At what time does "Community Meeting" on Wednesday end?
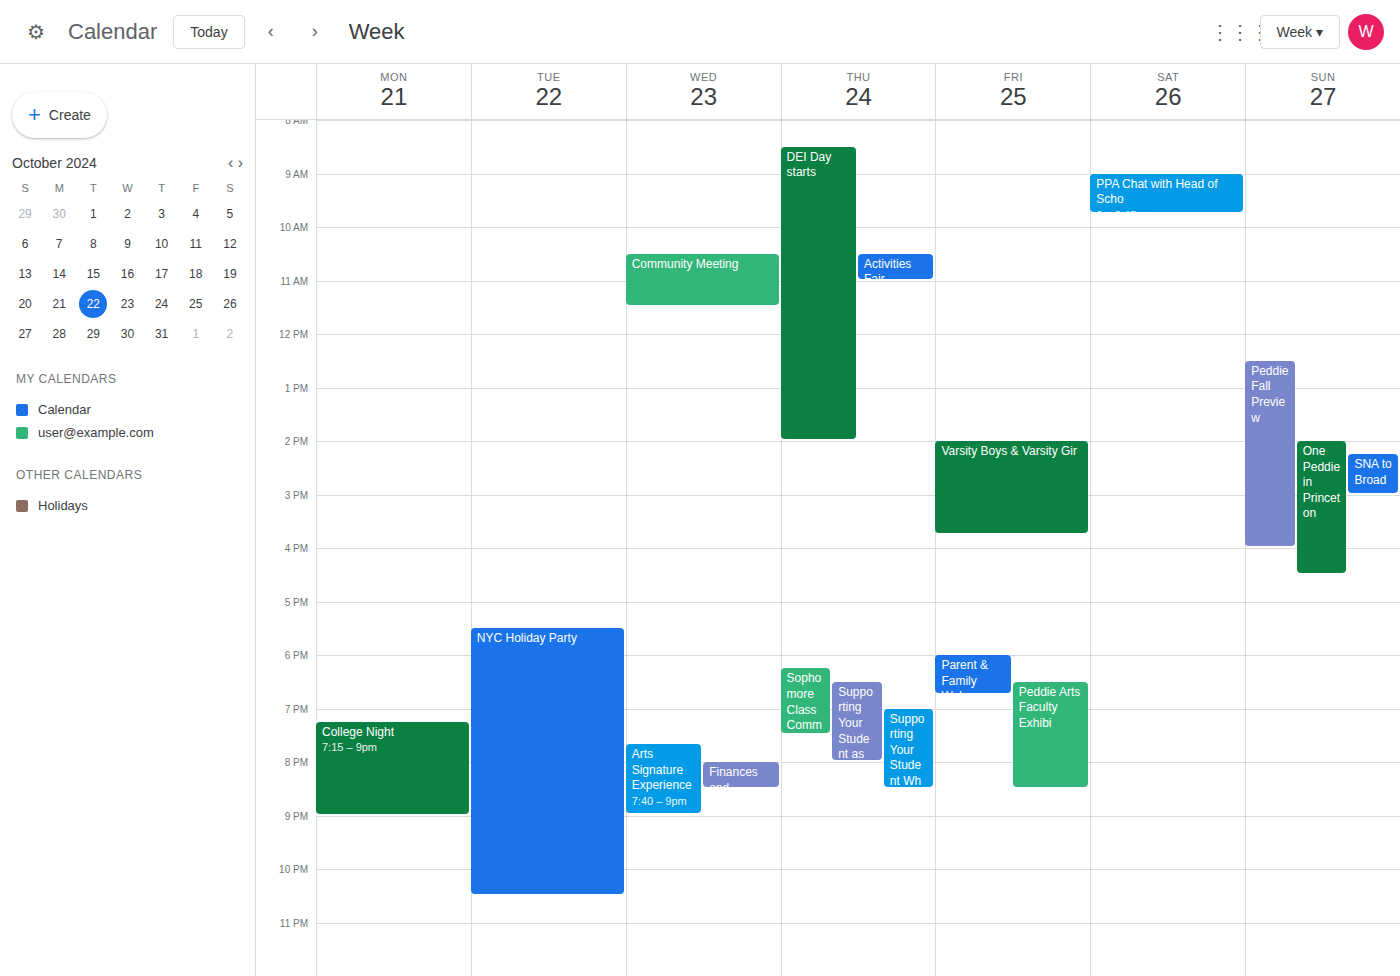
11:30 AM